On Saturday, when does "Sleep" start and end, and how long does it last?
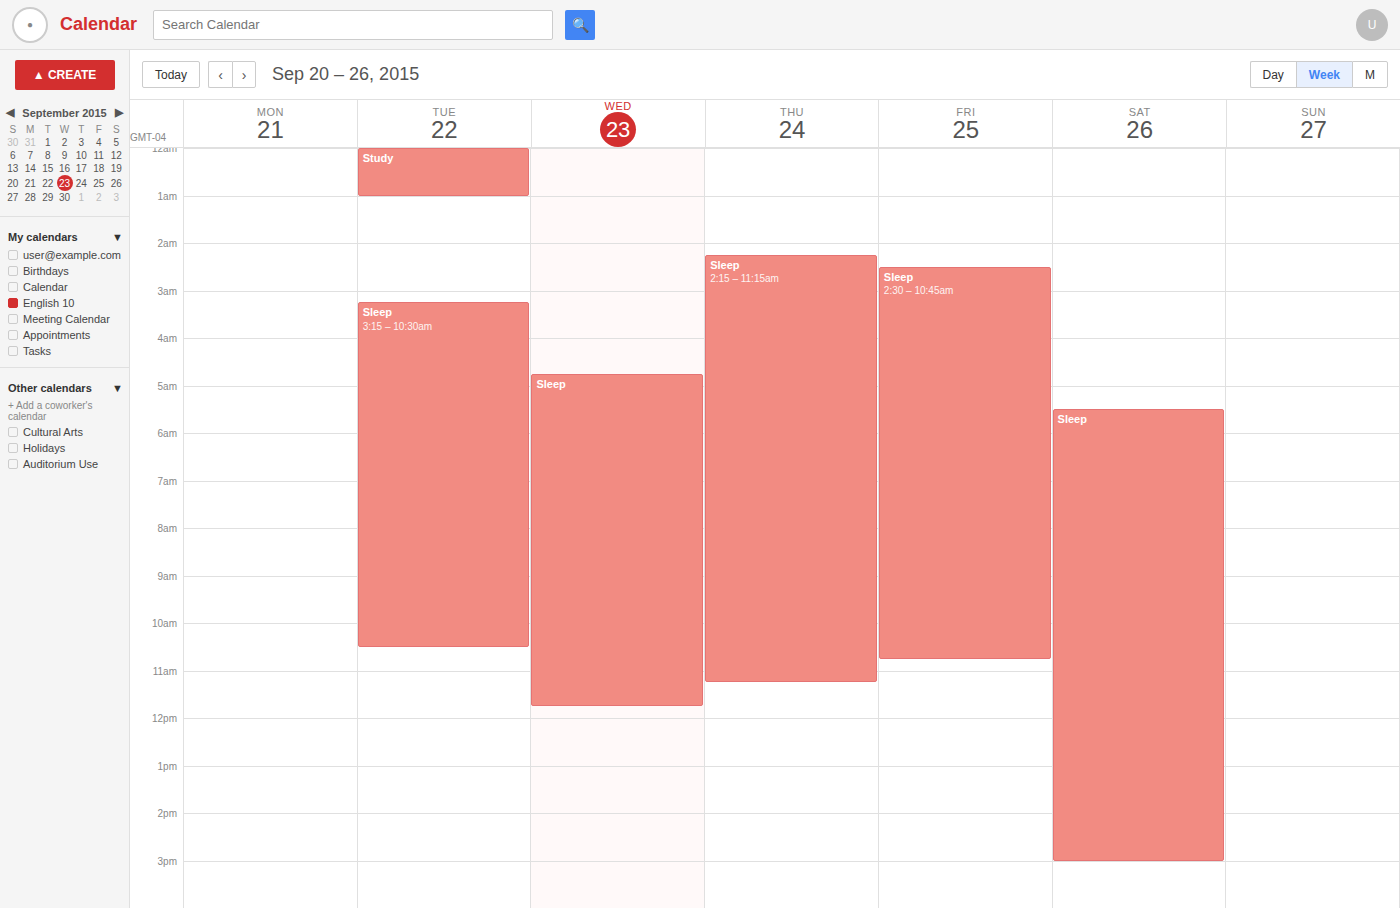
5:30 AM to 3:00 PM, 9 hours 30 minutes